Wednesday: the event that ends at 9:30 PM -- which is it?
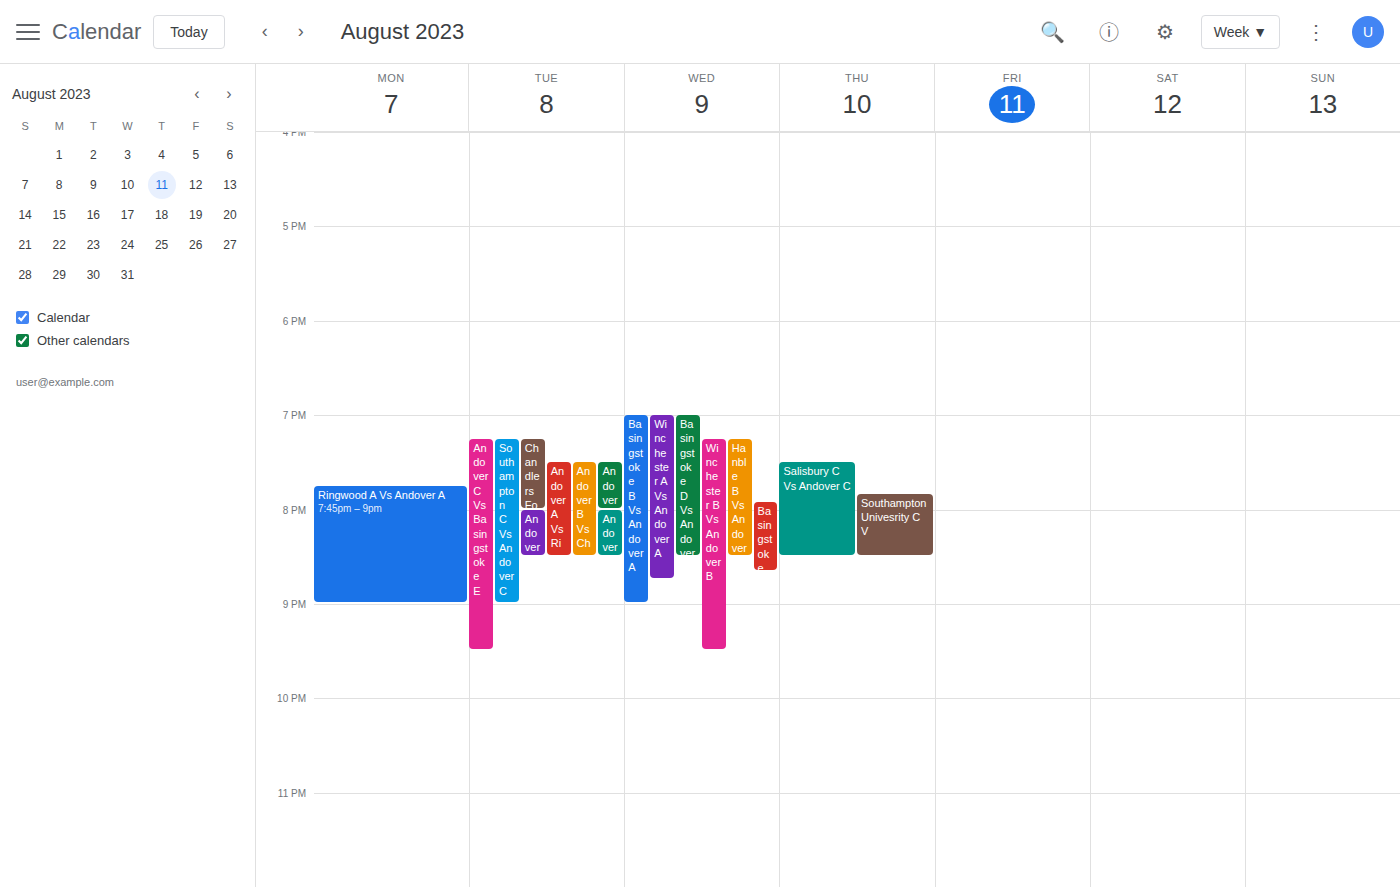
"Winchester B Vs Andover B"